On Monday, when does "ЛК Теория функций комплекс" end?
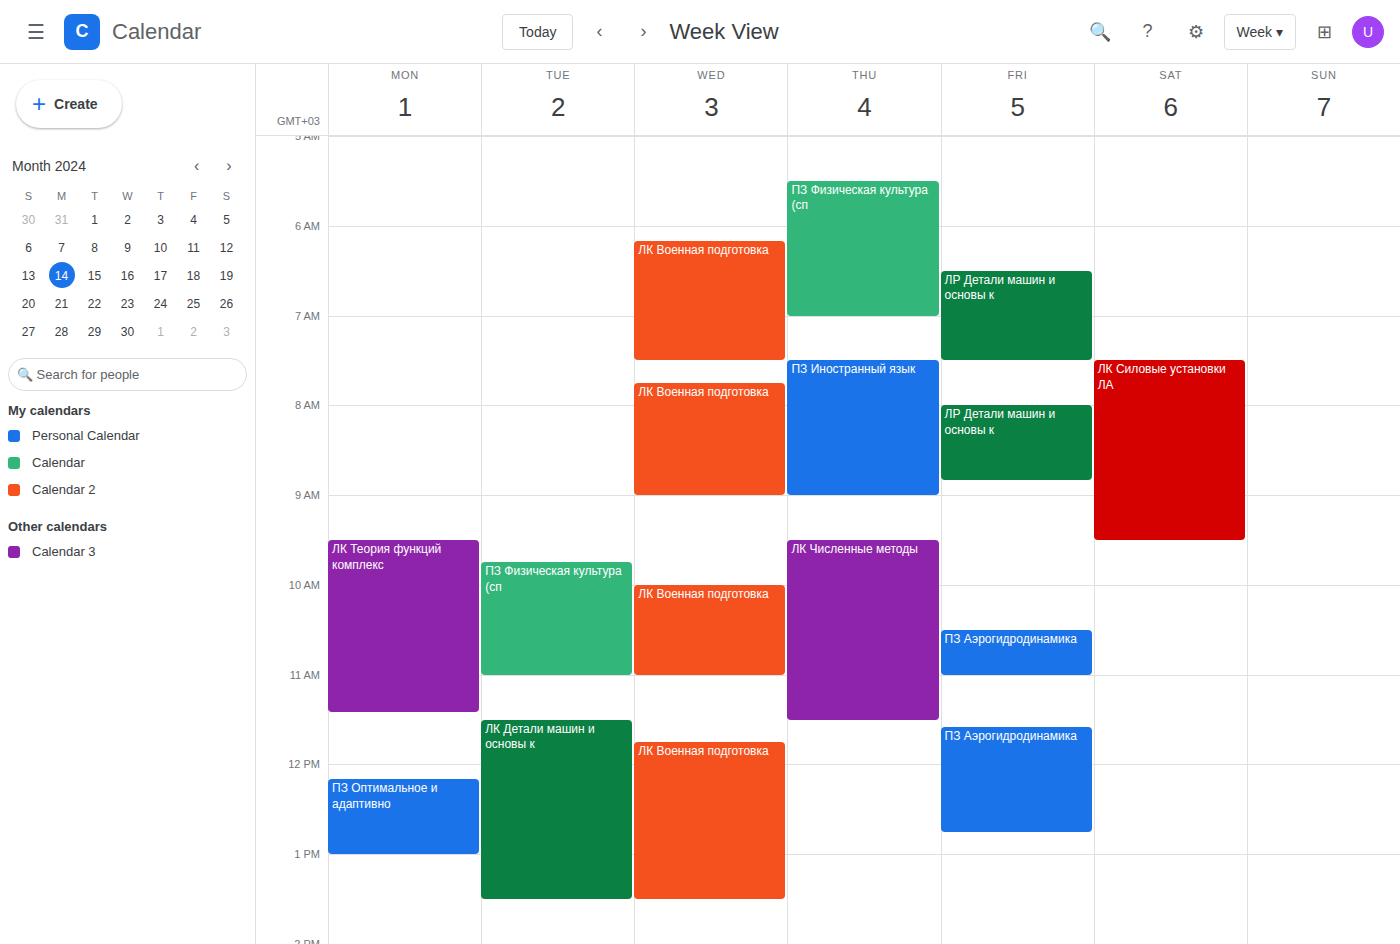
11:25 AM